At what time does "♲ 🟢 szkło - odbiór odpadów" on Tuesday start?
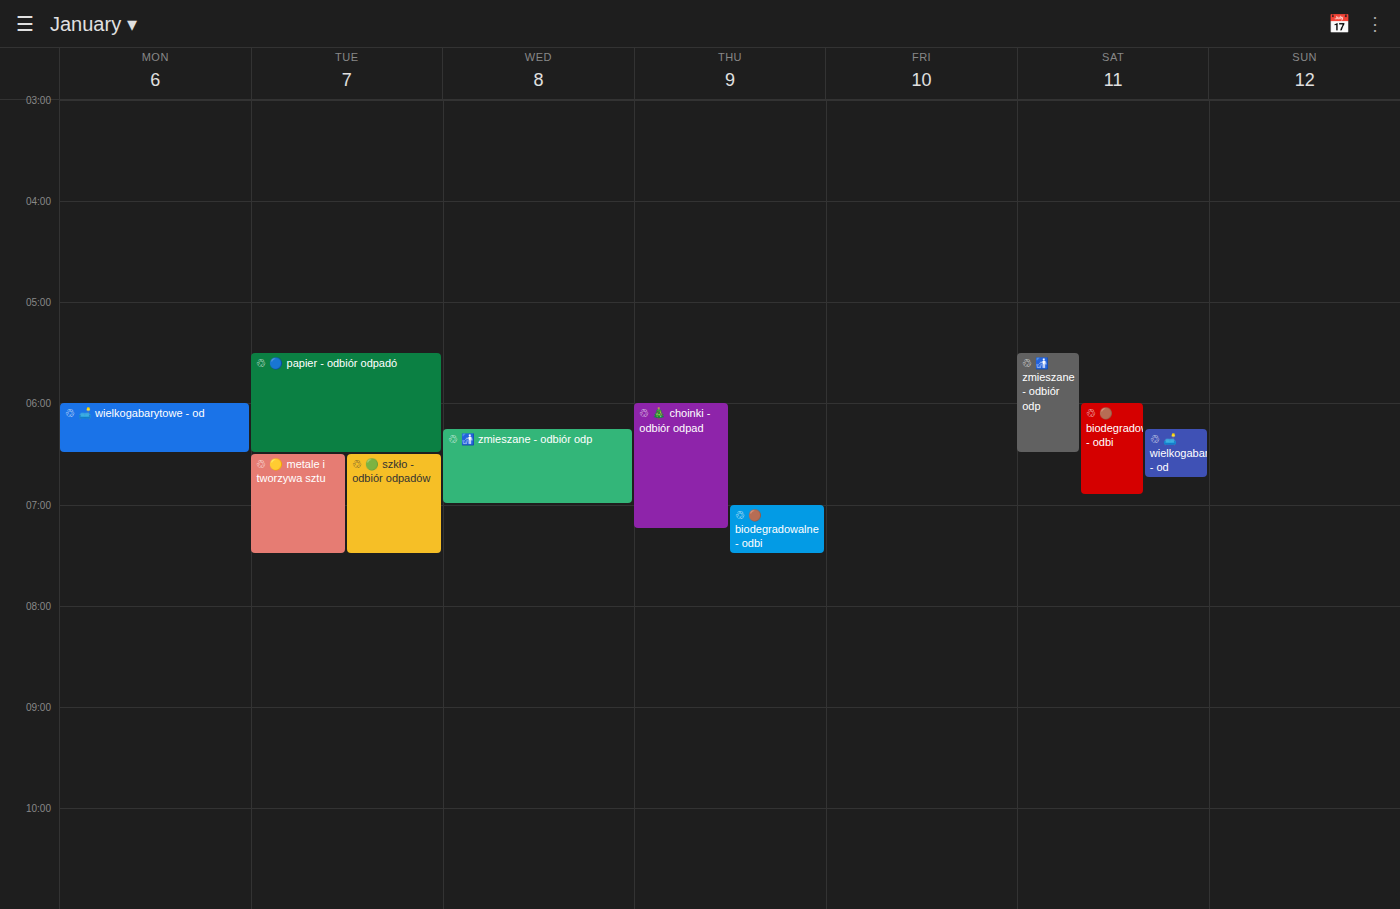
6:30 AM